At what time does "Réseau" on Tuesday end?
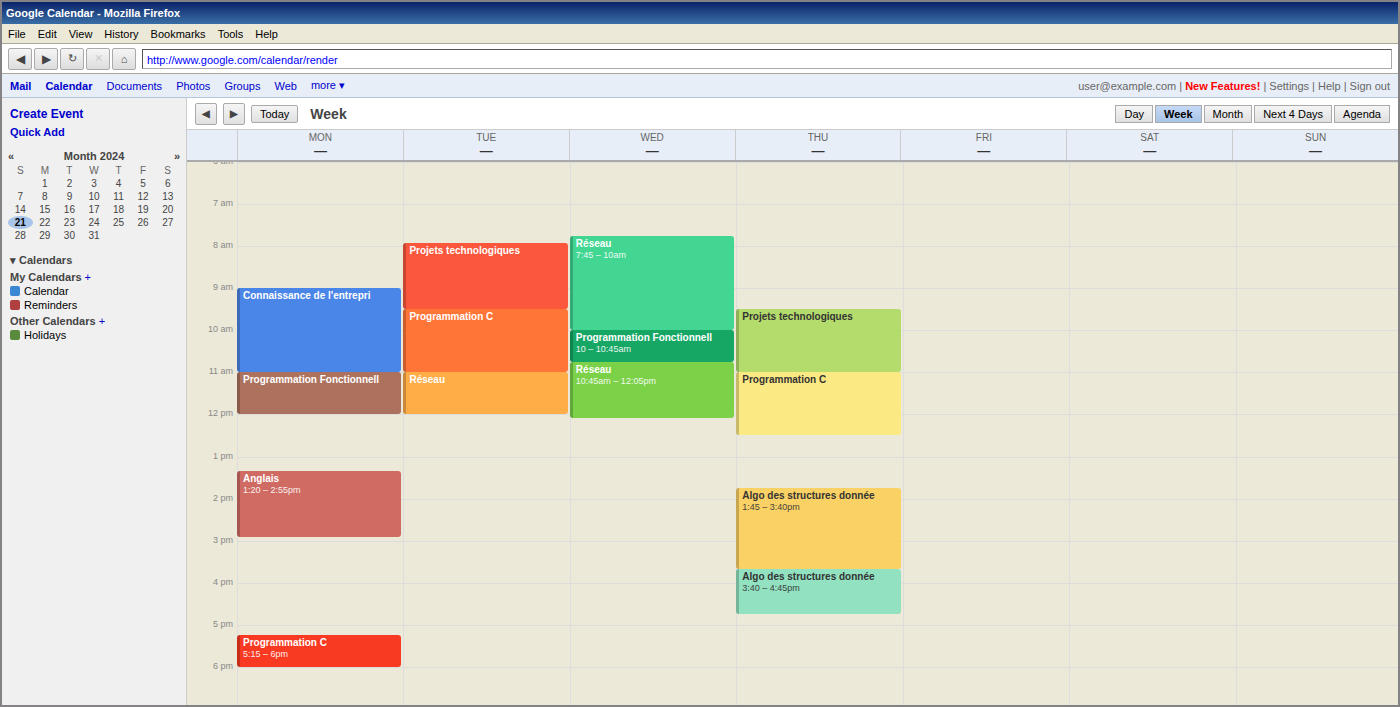
12:00 PM